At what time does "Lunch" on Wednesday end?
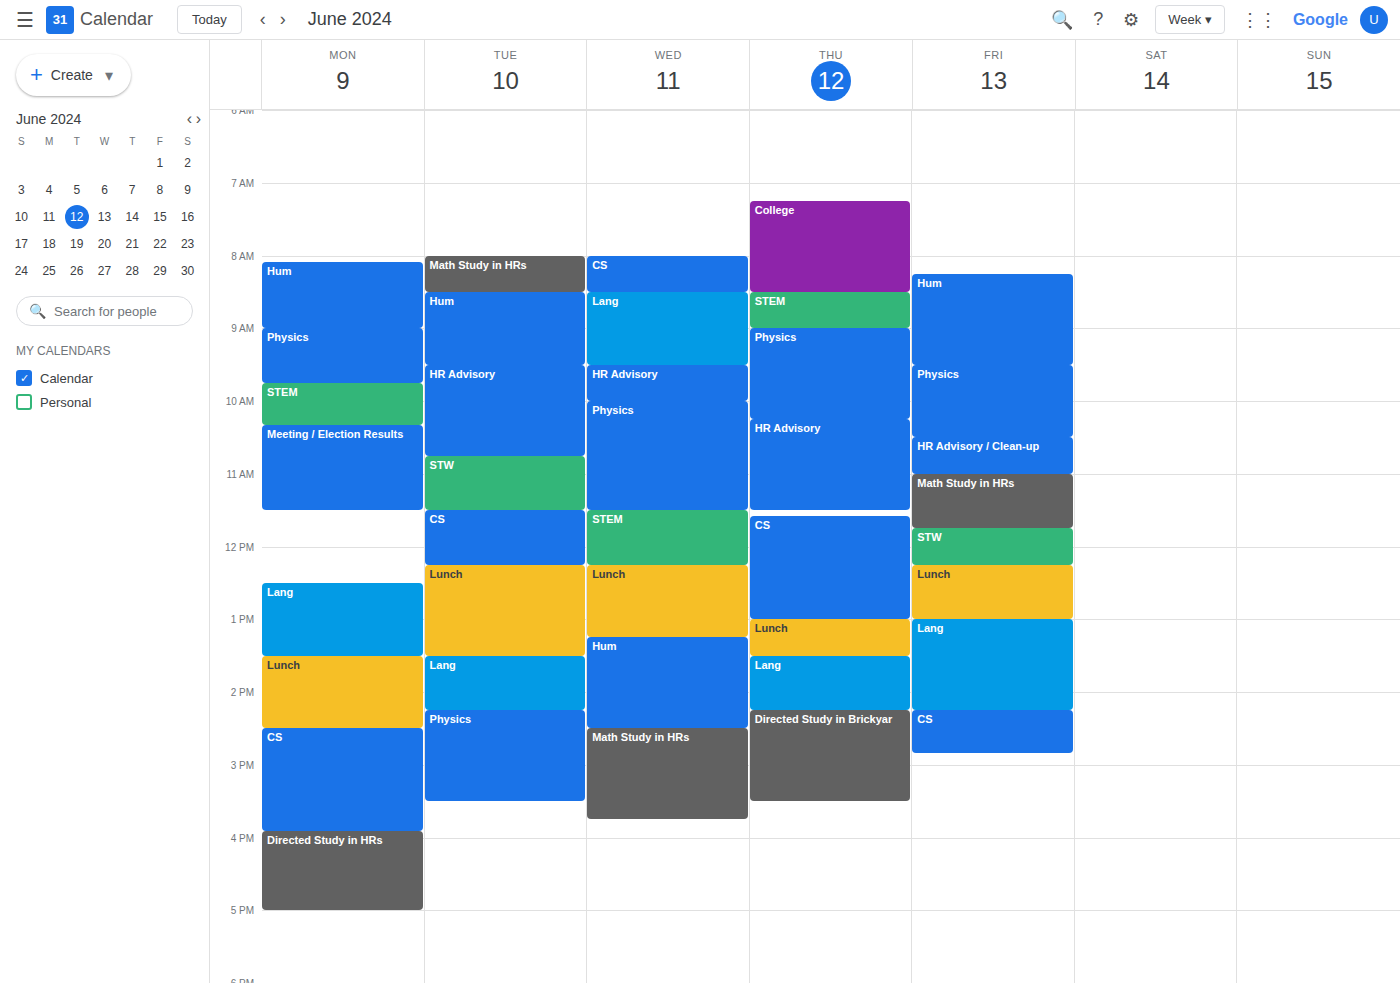
1:15 PM